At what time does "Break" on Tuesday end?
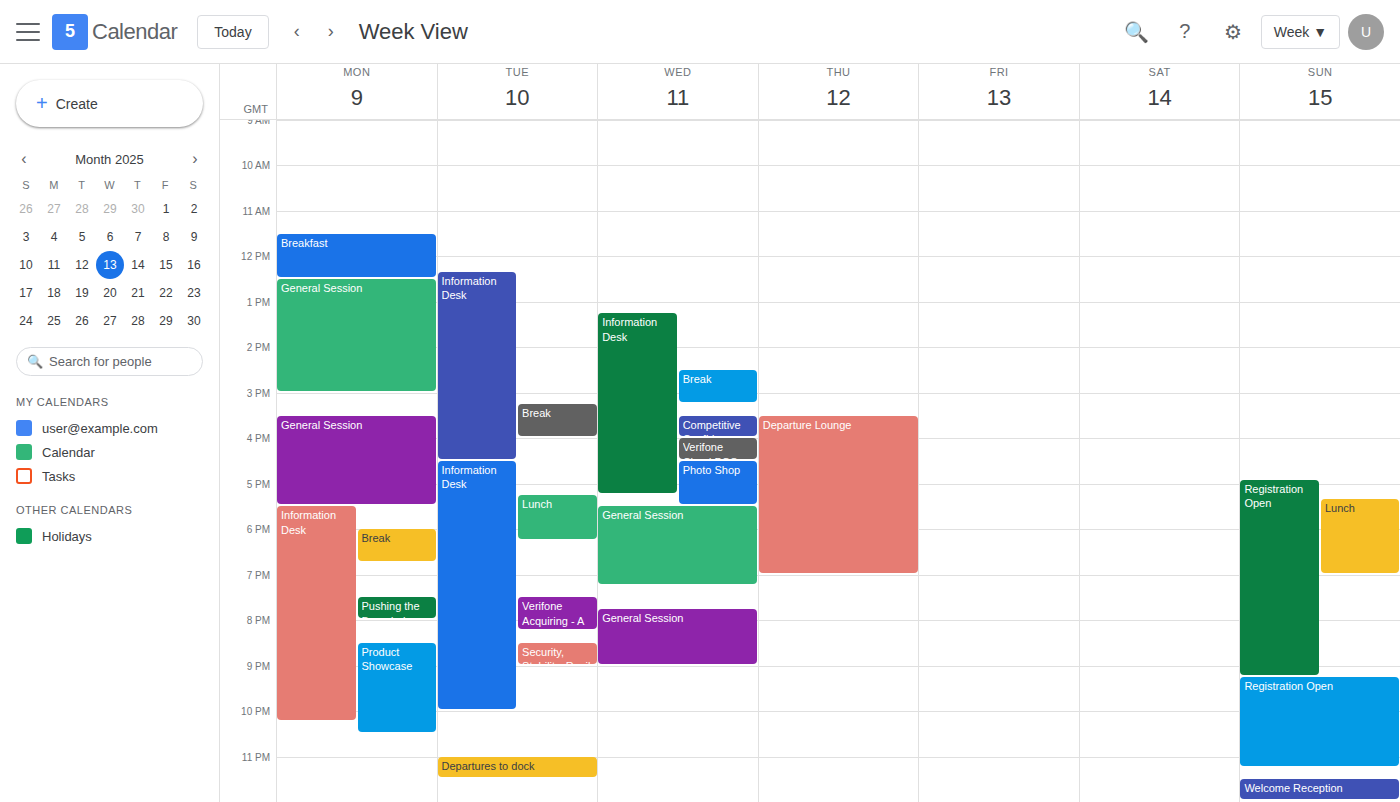
4:00 PM